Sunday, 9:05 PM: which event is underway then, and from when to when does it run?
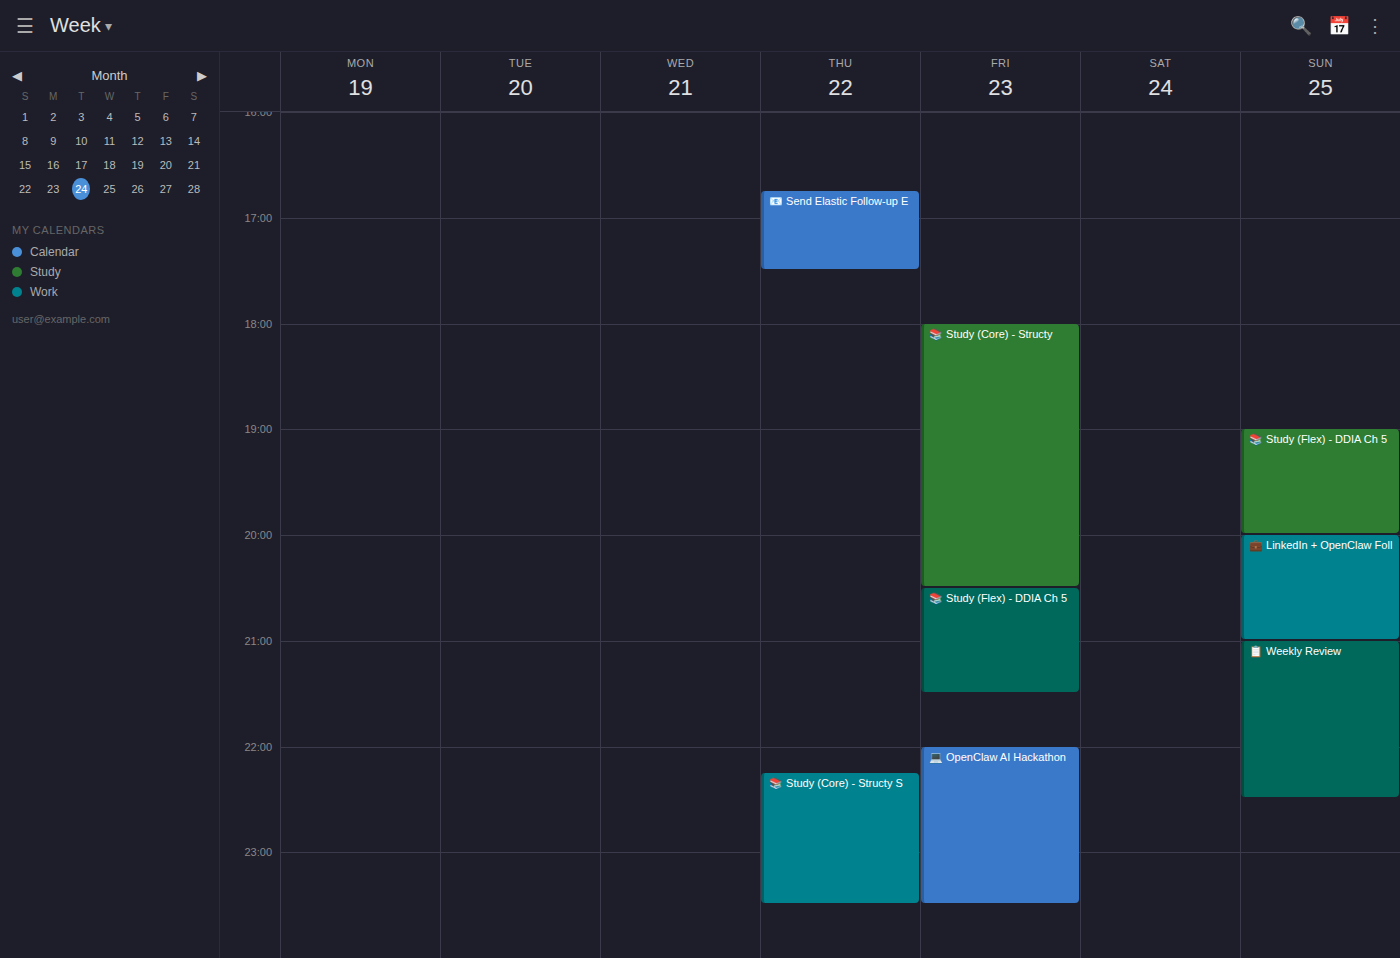
"📋 Weekly Review", 9:00 PM to 10:30 PM